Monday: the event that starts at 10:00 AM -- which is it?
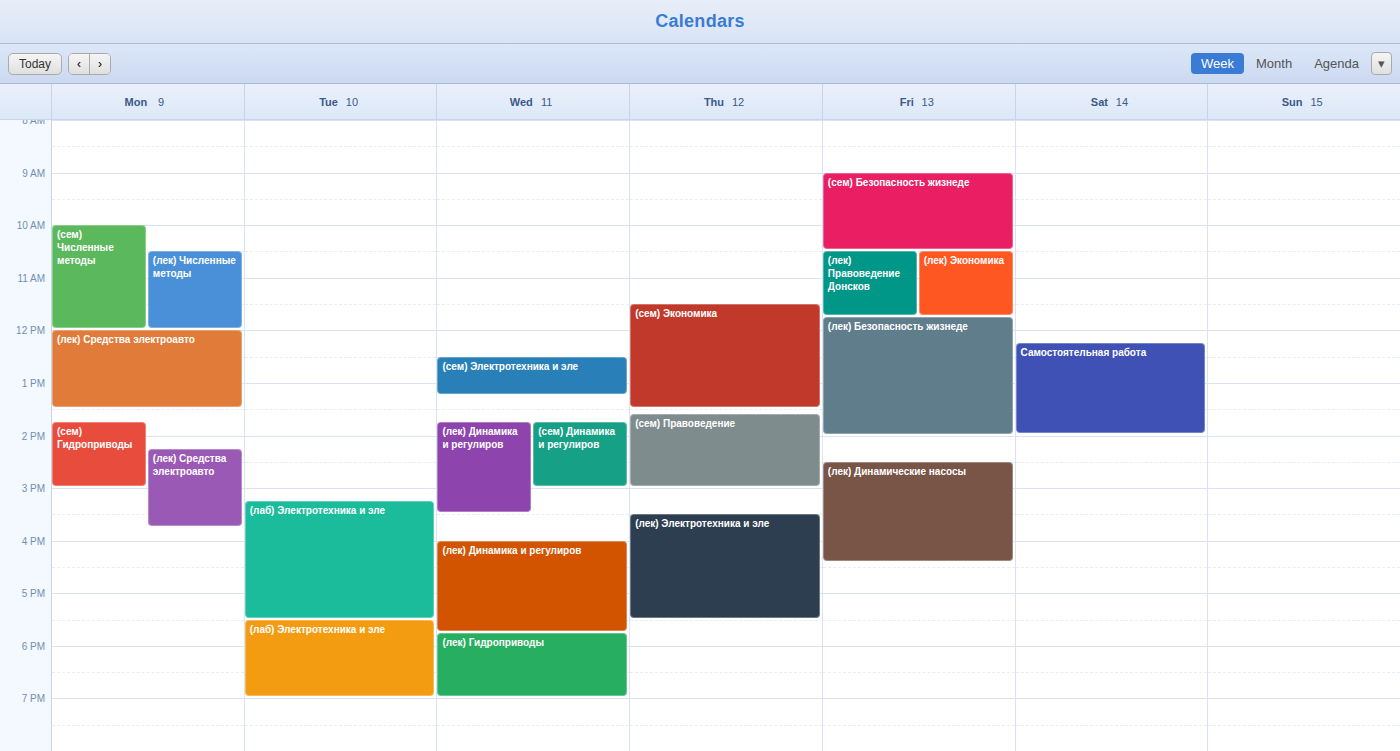
"(сем) Численные методы"